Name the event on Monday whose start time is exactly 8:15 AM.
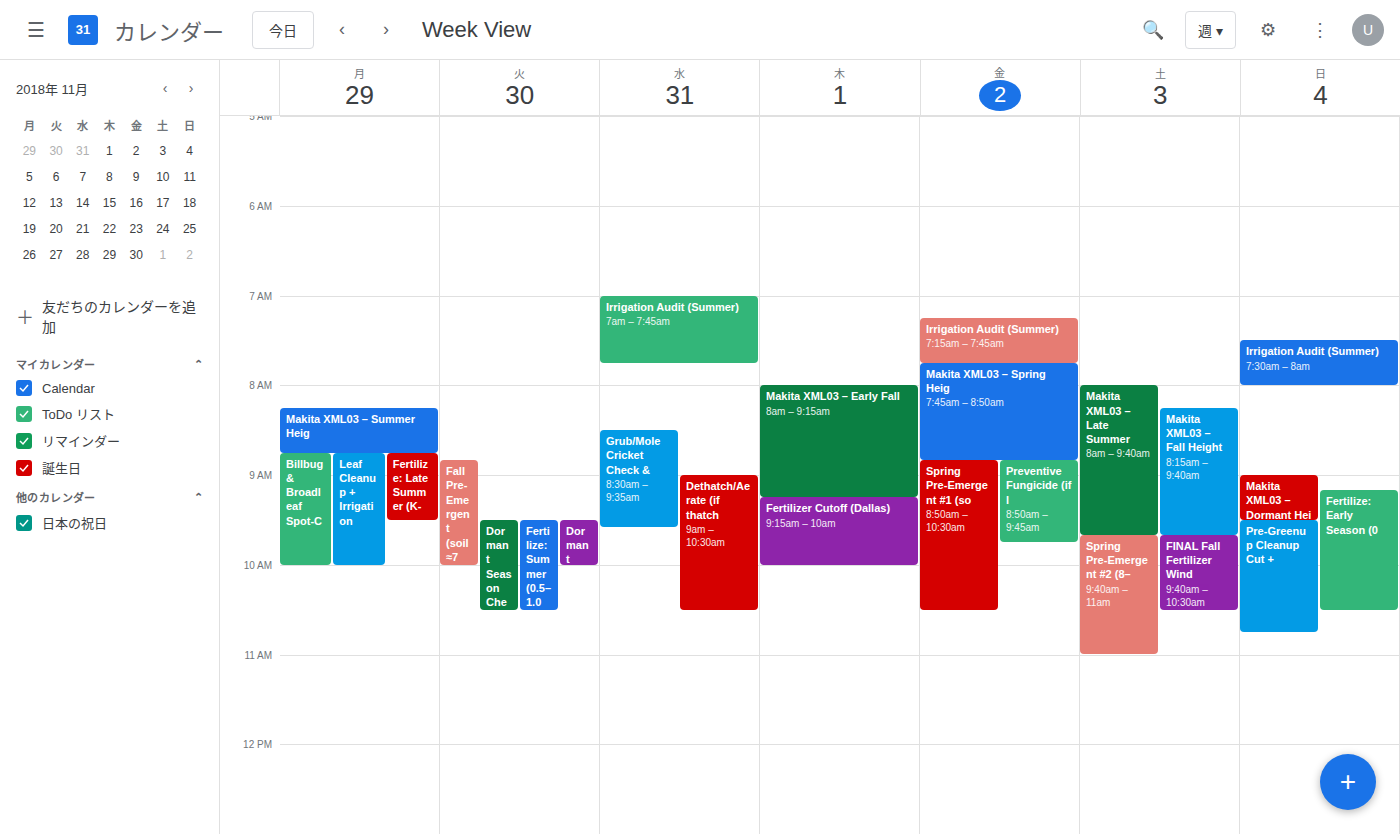
"Makita XML03 – Summer Heig"